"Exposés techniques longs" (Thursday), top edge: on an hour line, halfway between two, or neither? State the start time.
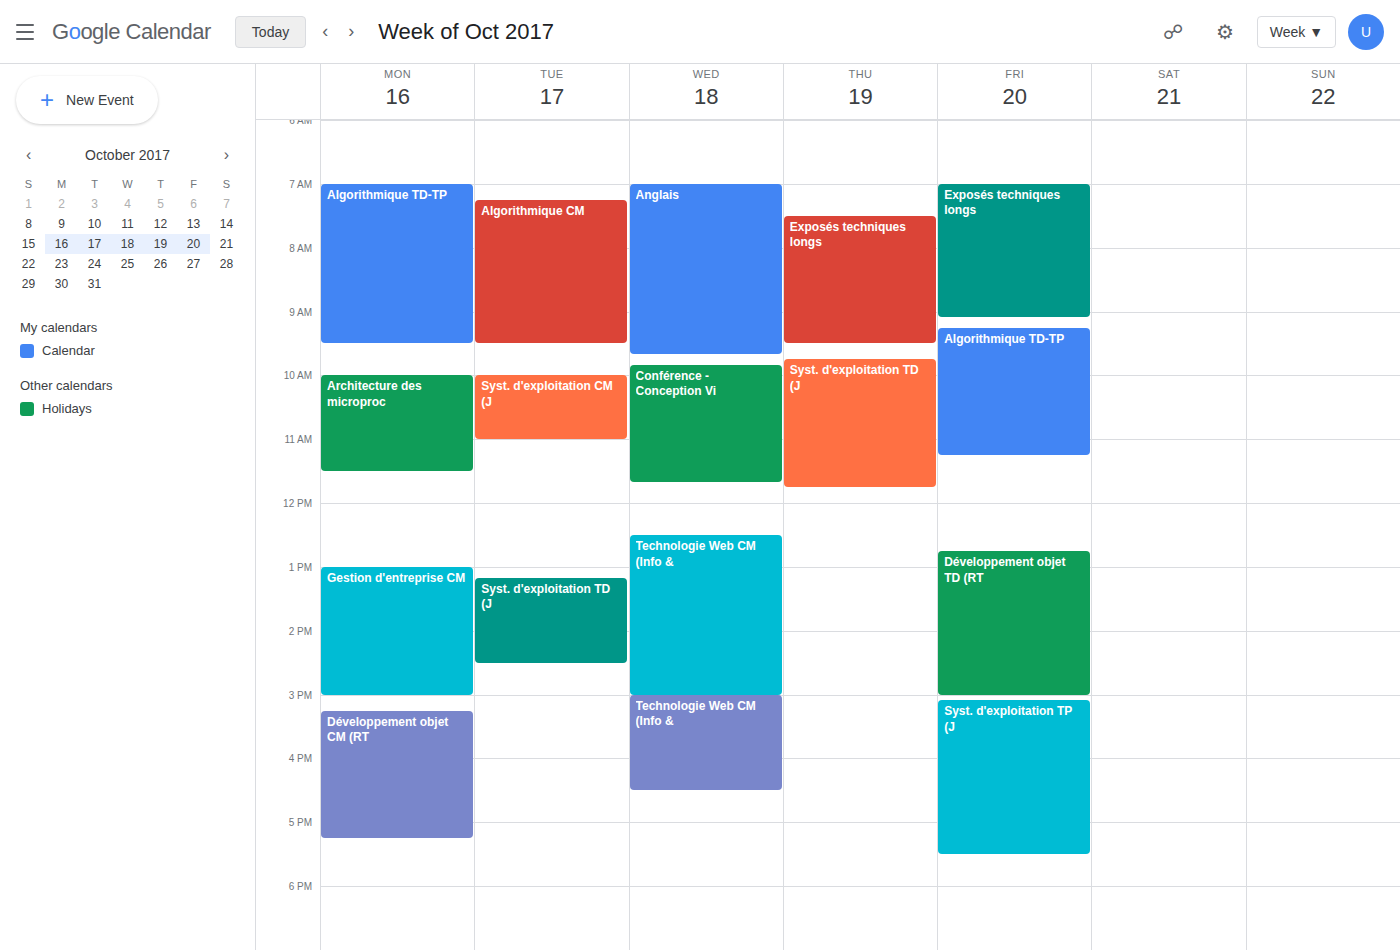
07:30 -- halfway between the 07:00 and 08:00 lines.